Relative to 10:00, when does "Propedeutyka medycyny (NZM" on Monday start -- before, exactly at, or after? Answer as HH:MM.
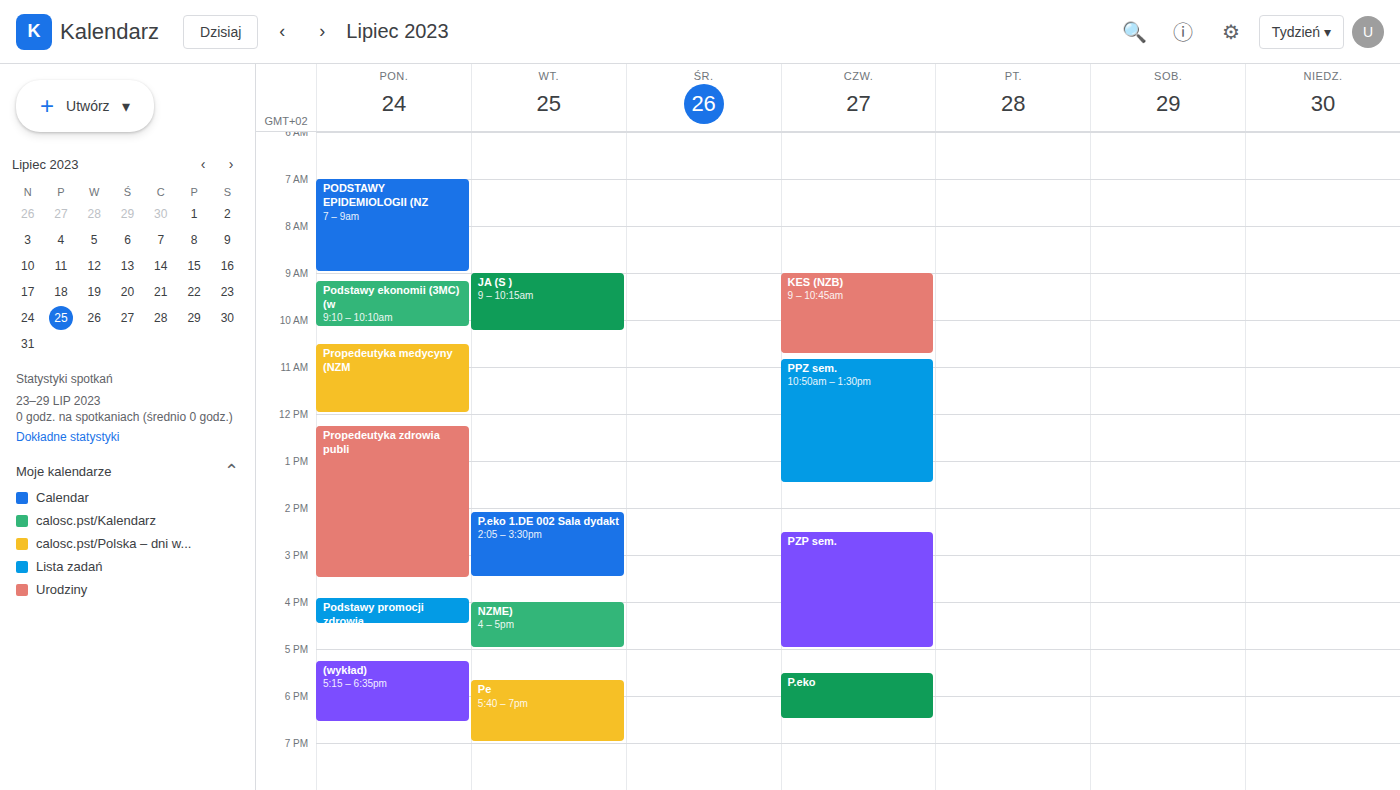
10:30 -- after 10:00, 30 minutes below the 10:00 line.